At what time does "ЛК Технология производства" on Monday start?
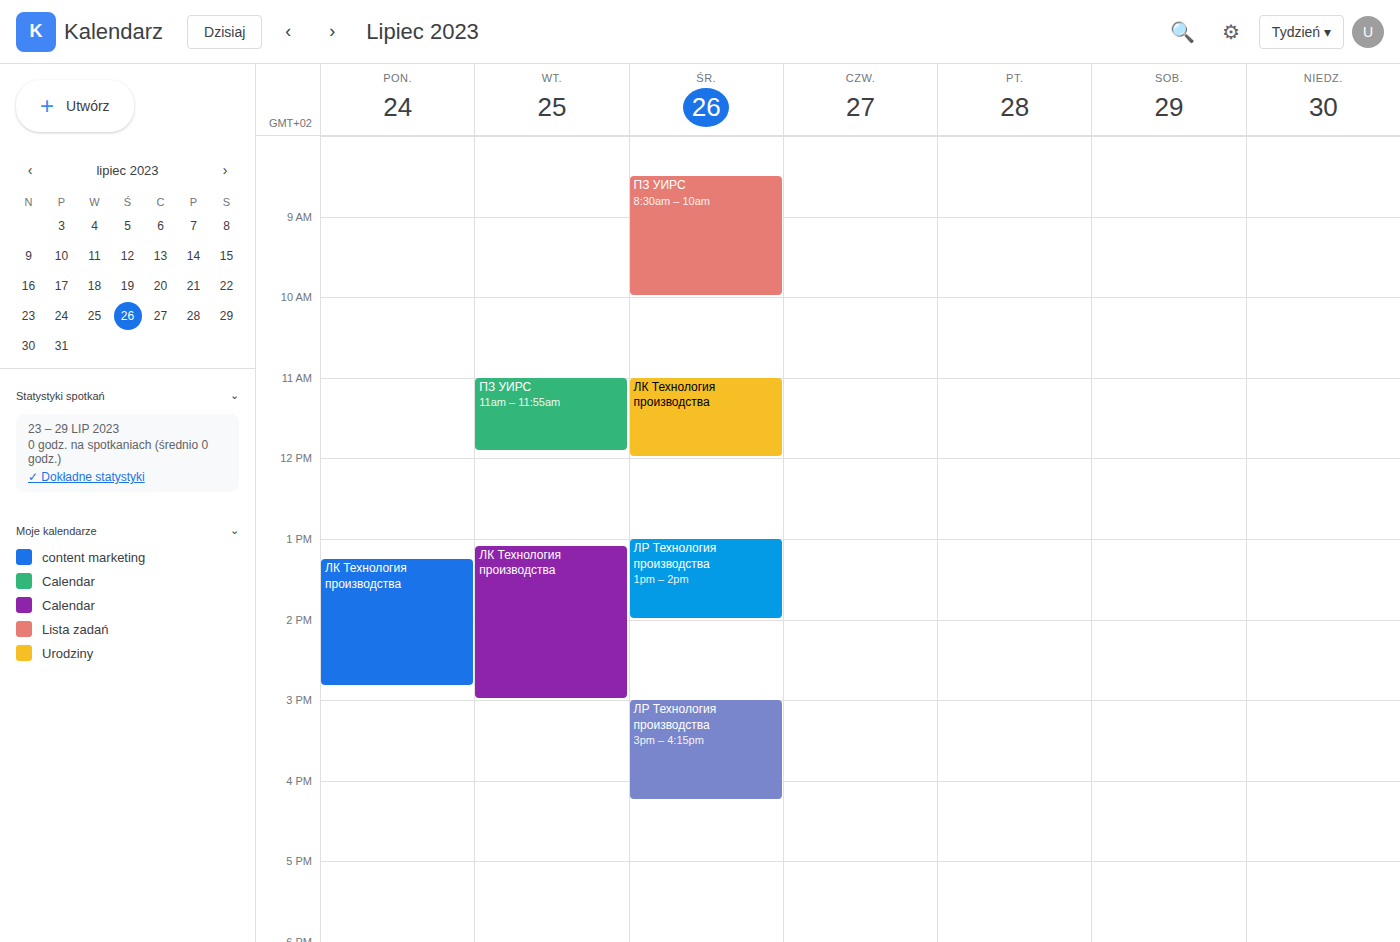
1:15 PM